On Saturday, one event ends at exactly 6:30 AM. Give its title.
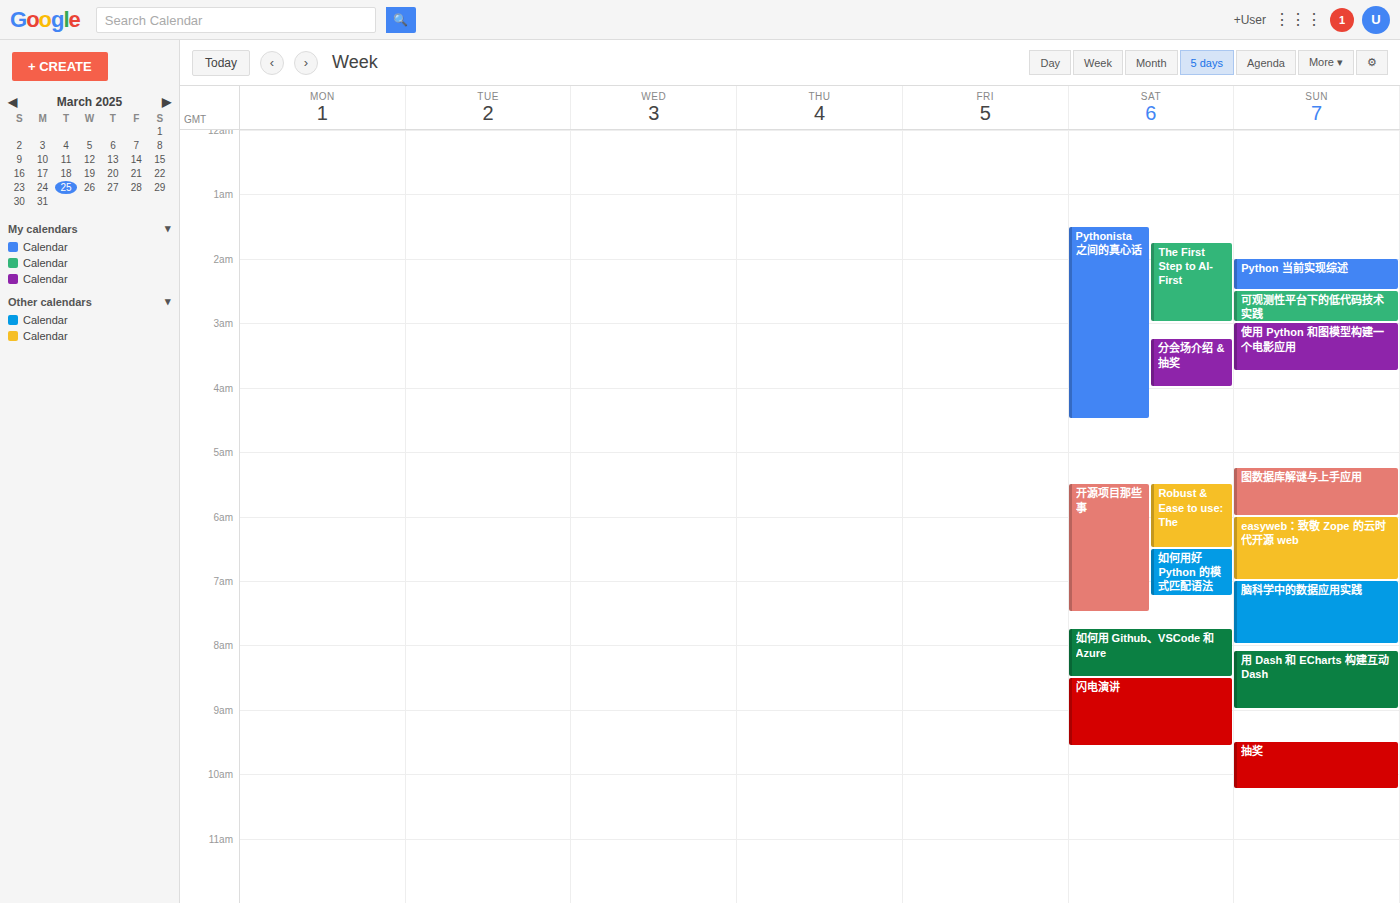
"Robust & Ease to use: The"